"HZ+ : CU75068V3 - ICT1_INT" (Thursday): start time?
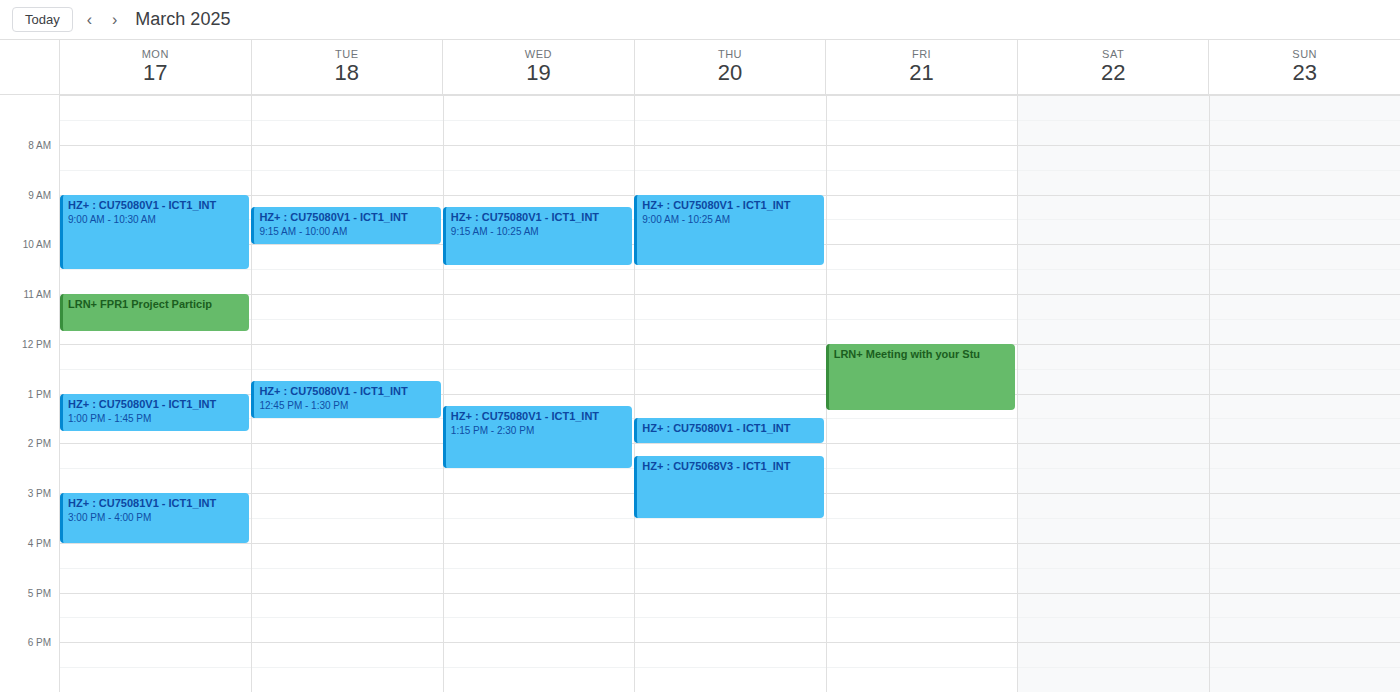
14:15